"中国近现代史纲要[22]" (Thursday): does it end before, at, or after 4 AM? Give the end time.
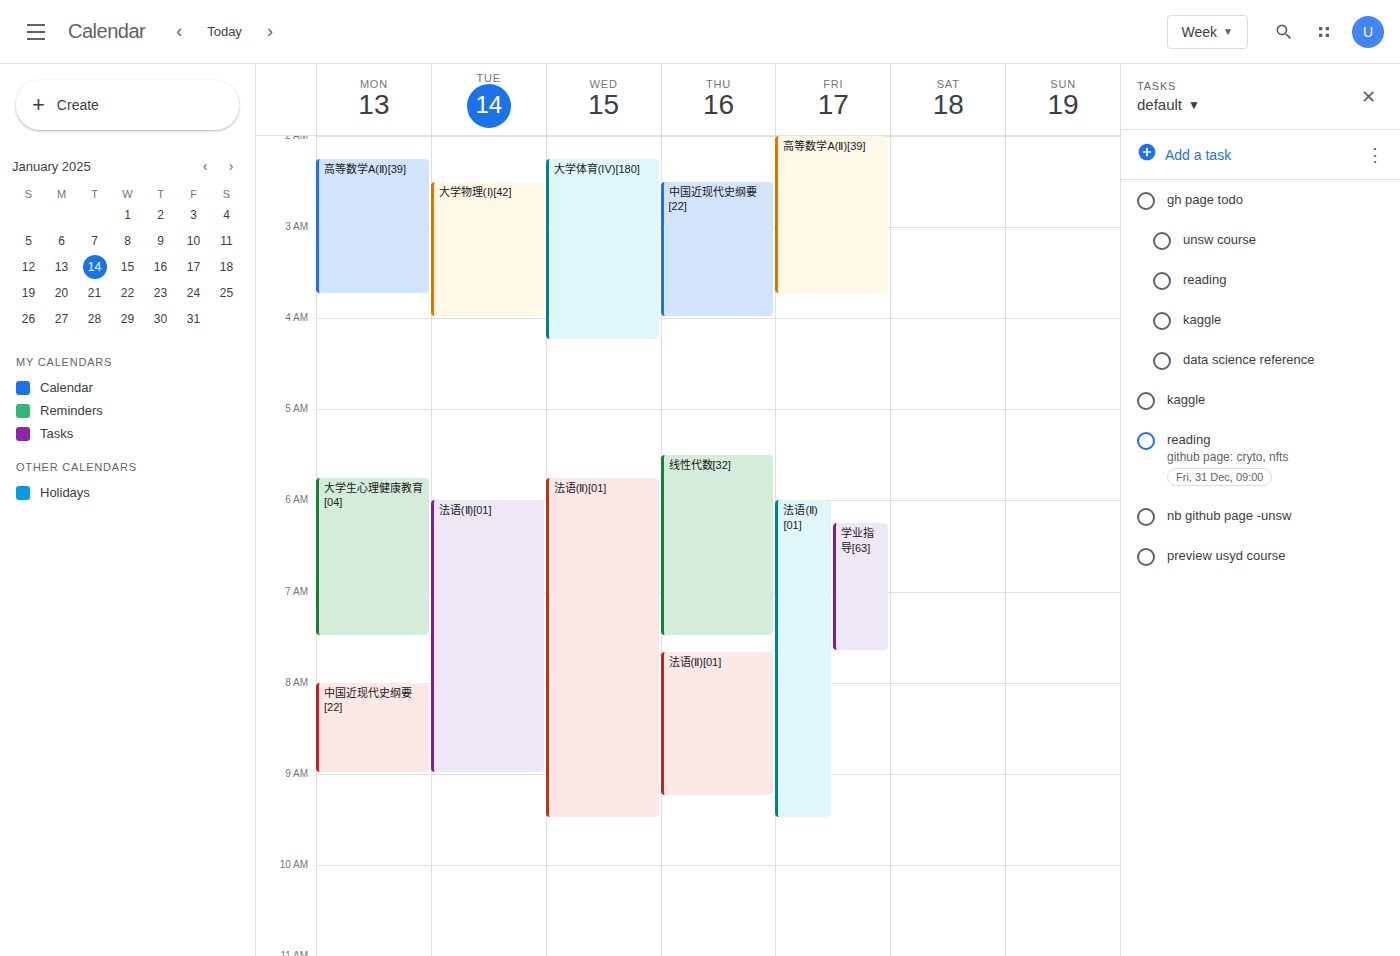
4:00 AM -- exactly at 4 AM, on the 4 AM line.